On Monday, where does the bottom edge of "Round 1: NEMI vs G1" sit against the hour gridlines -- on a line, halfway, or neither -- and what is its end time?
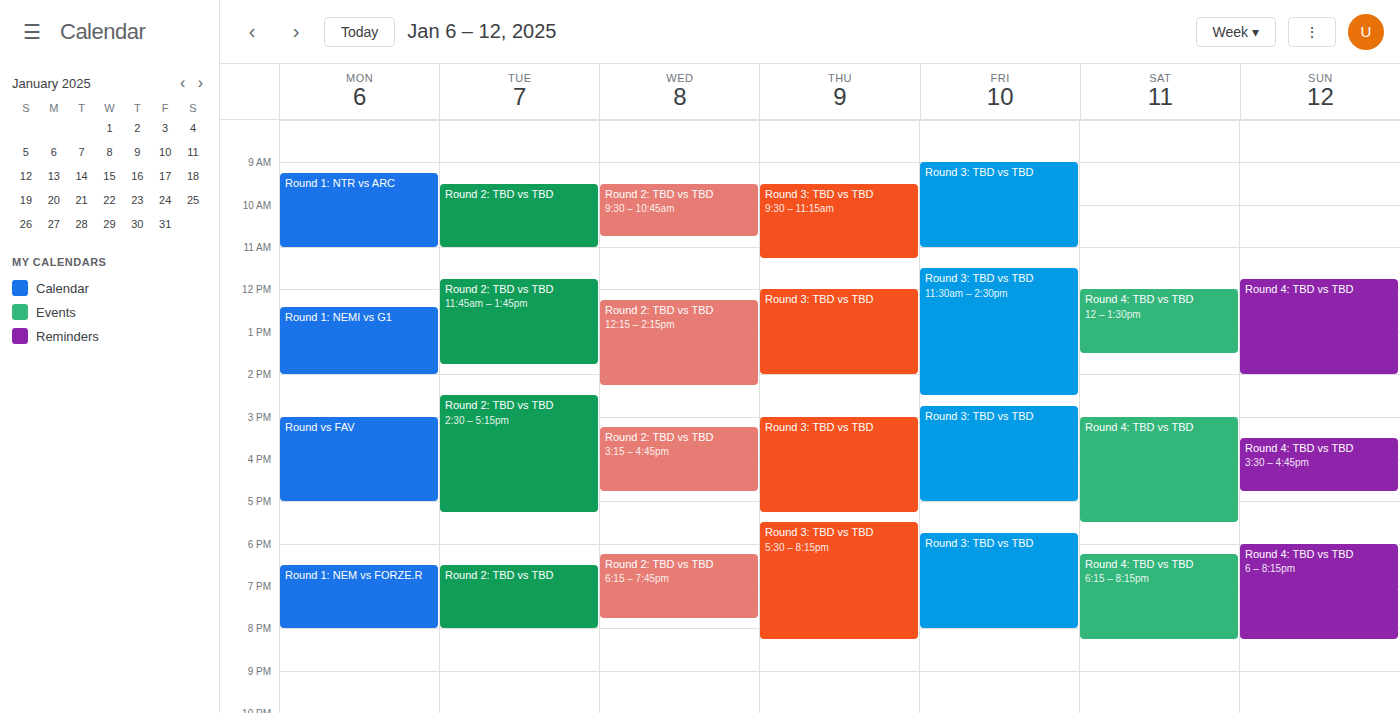
2:00 PM -- exactly on the 2 PM line.